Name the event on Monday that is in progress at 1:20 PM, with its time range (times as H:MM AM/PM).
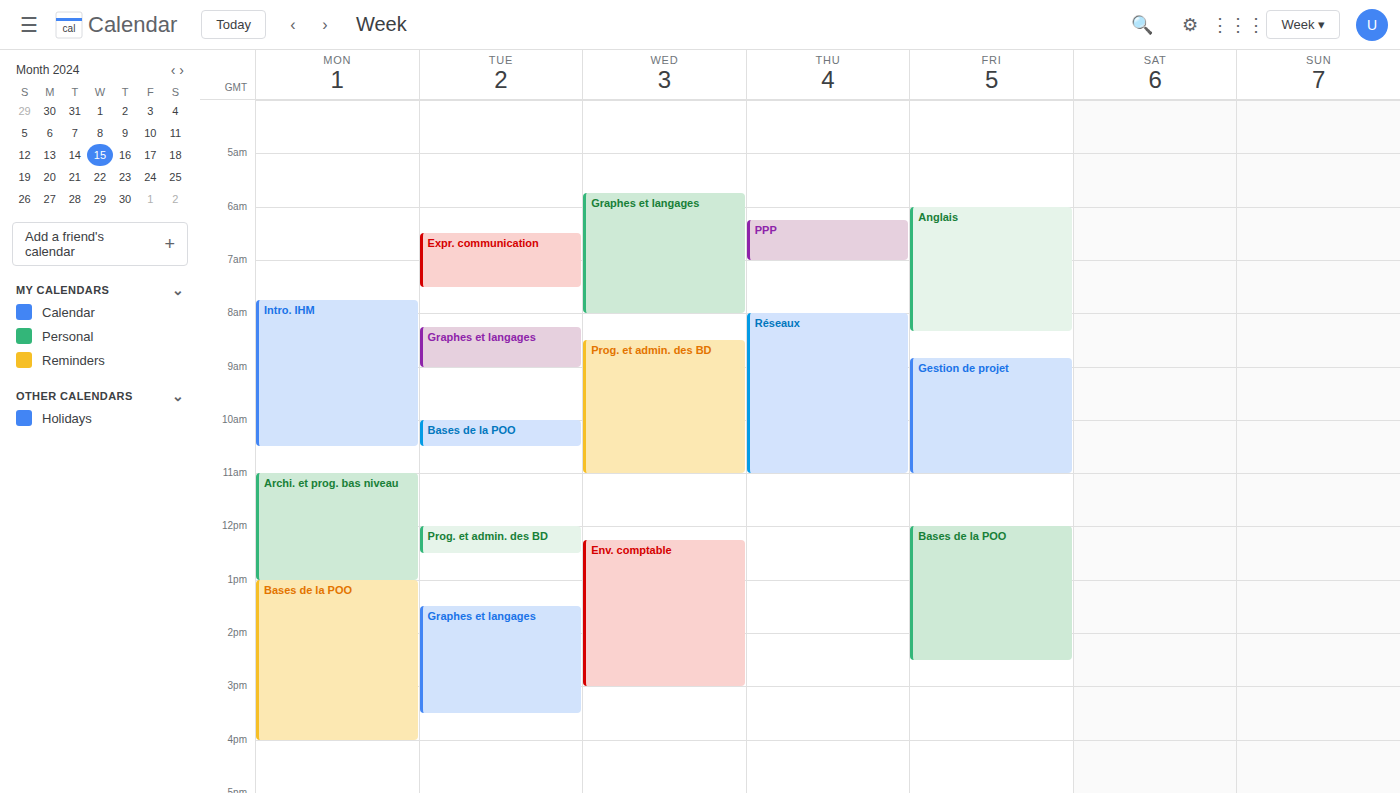
"Bases de la POO", 1:00 PM to 4:00 PM